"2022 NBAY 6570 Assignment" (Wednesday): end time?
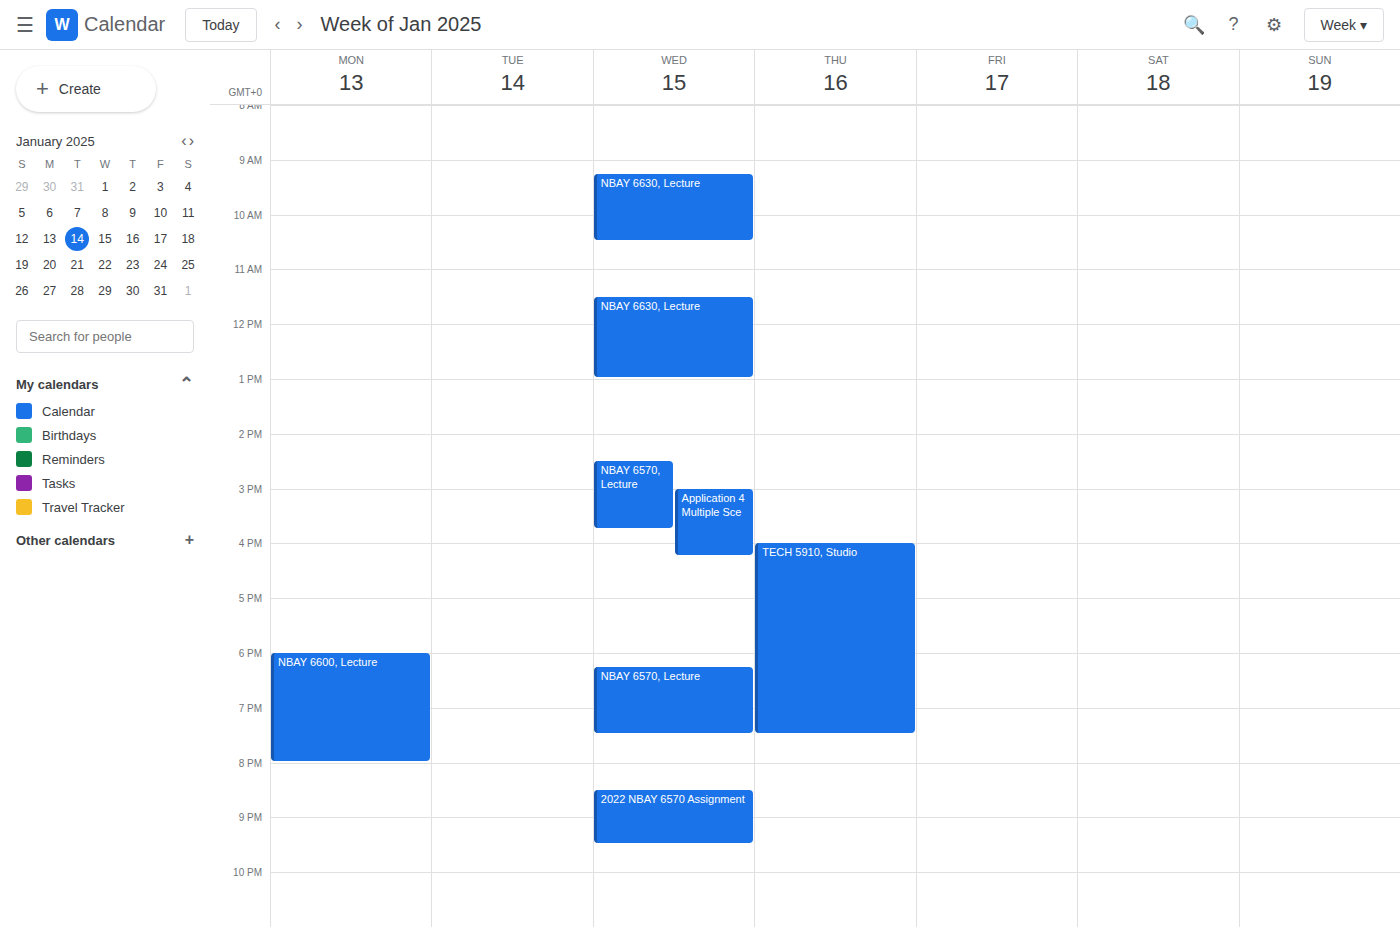
9:30 PM